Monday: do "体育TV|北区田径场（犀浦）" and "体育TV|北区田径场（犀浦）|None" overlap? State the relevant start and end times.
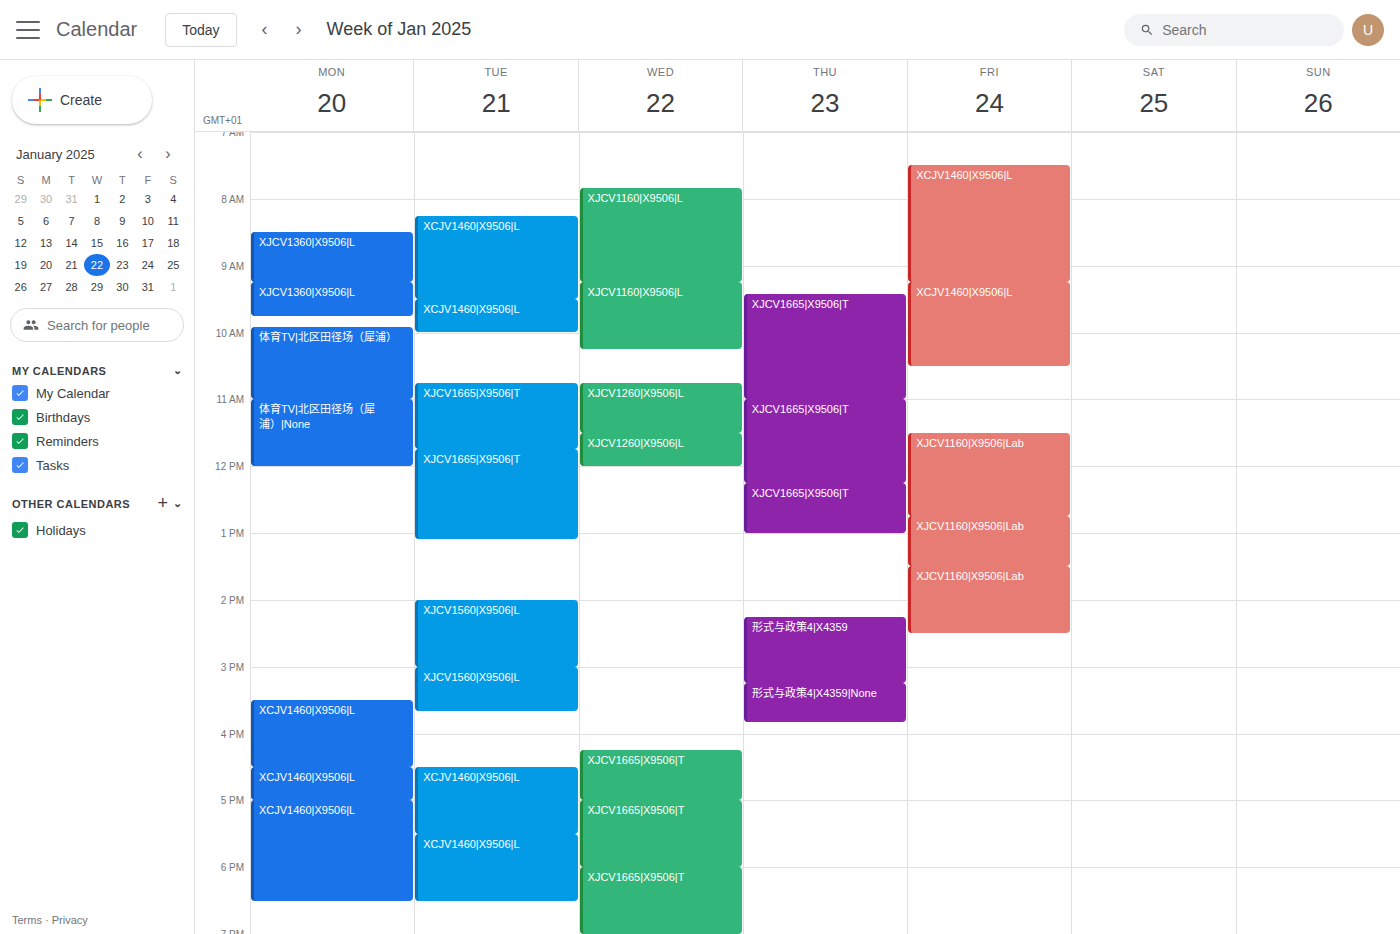
"体育TV|北区田径场（犀浦）" ends at 11:00 AM, exactly when "体育TV|北区田径场（犀浦）|None" starts -- they touch but do not overlap.